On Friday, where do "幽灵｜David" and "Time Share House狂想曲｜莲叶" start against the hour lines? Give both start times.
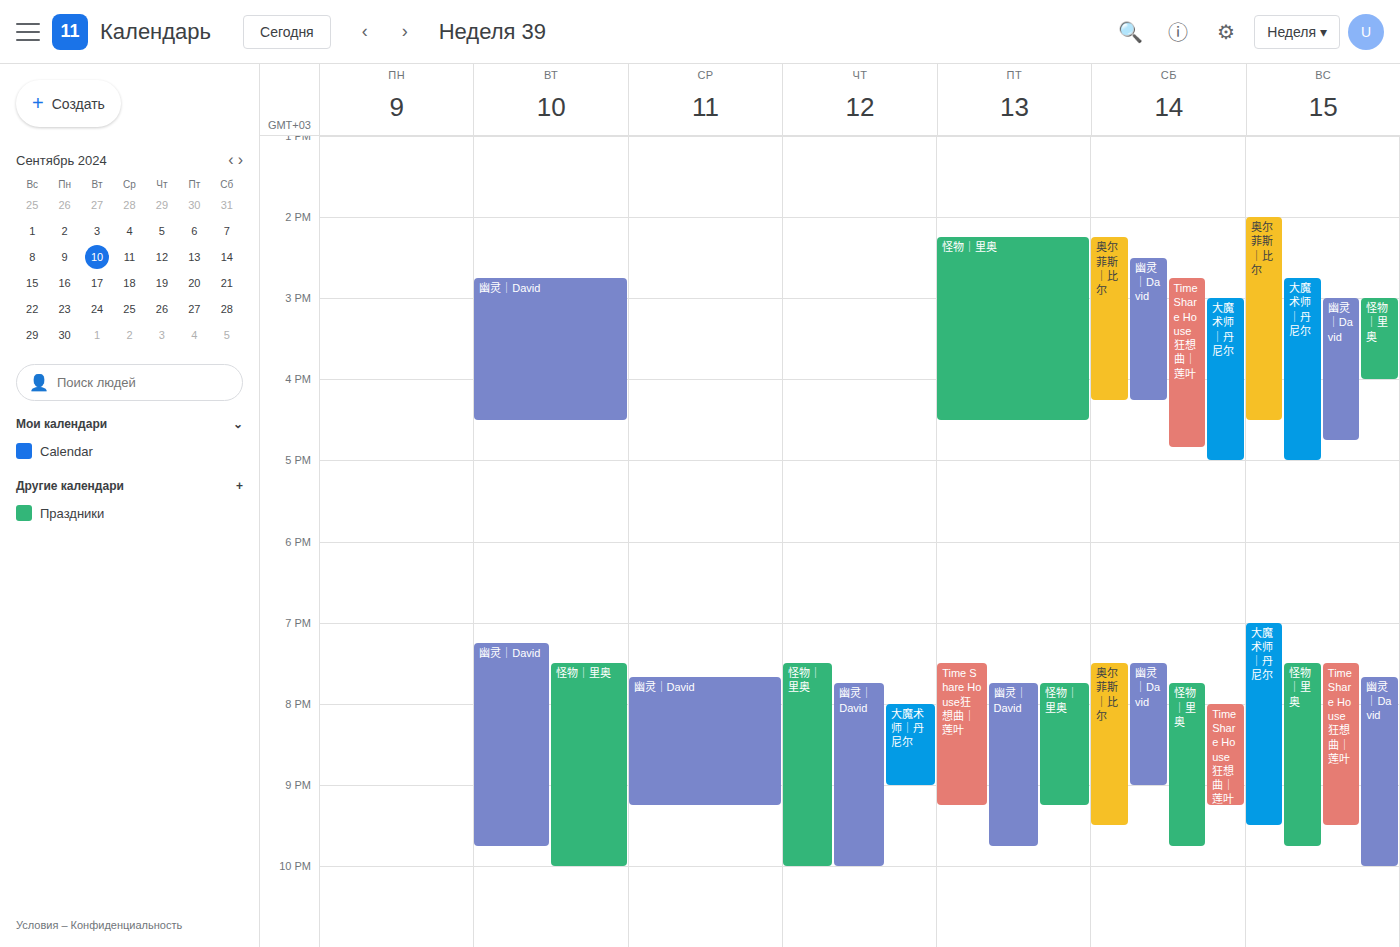
"幽灵｜David": 7:45 PM, neither: three quarters of the way from the 7 PM line to the 8 PM line. "Time Share House狂想曲｜莲叶": 7:30 PM, halfway between the 7 PM and 8 PM lines.